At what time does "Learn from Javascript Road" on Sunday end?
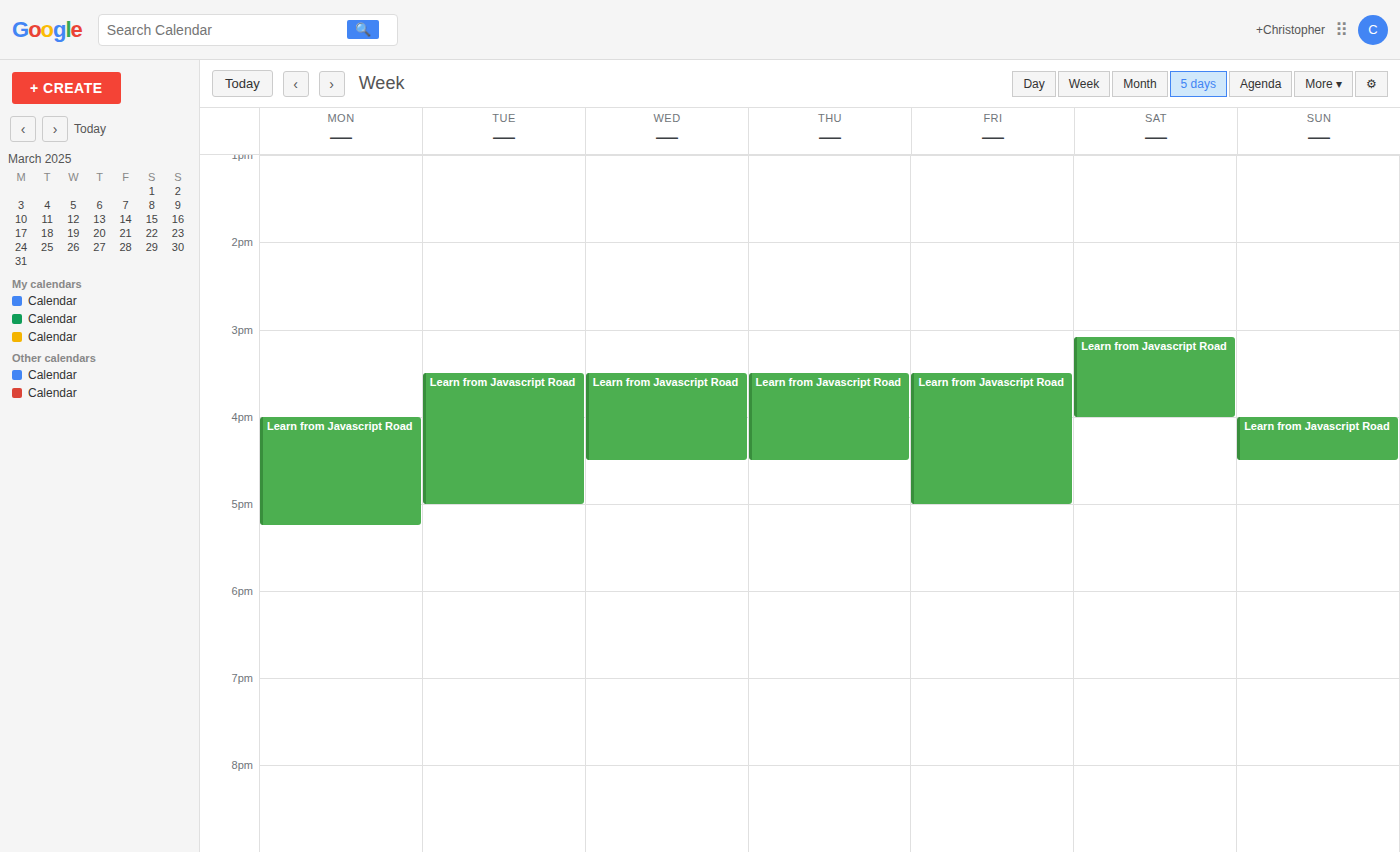
4:30 PM